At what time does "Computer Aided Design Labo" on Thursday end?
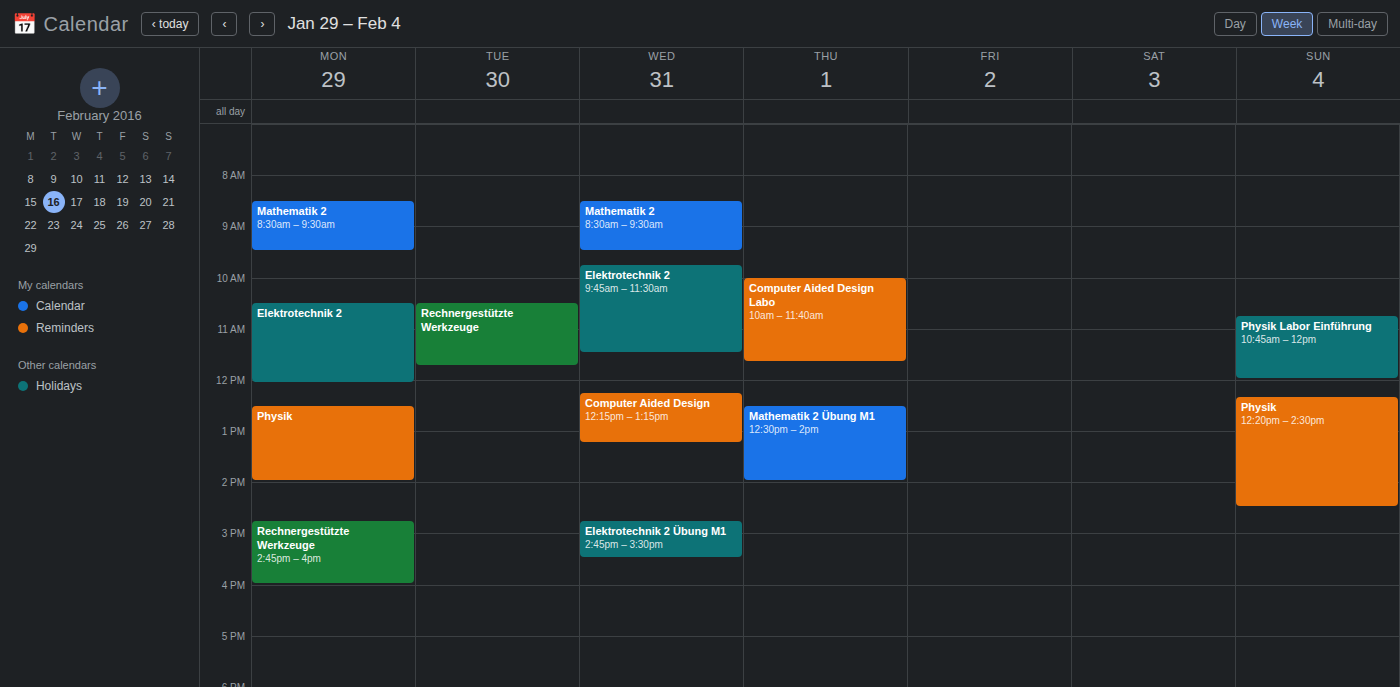
11:40 AM